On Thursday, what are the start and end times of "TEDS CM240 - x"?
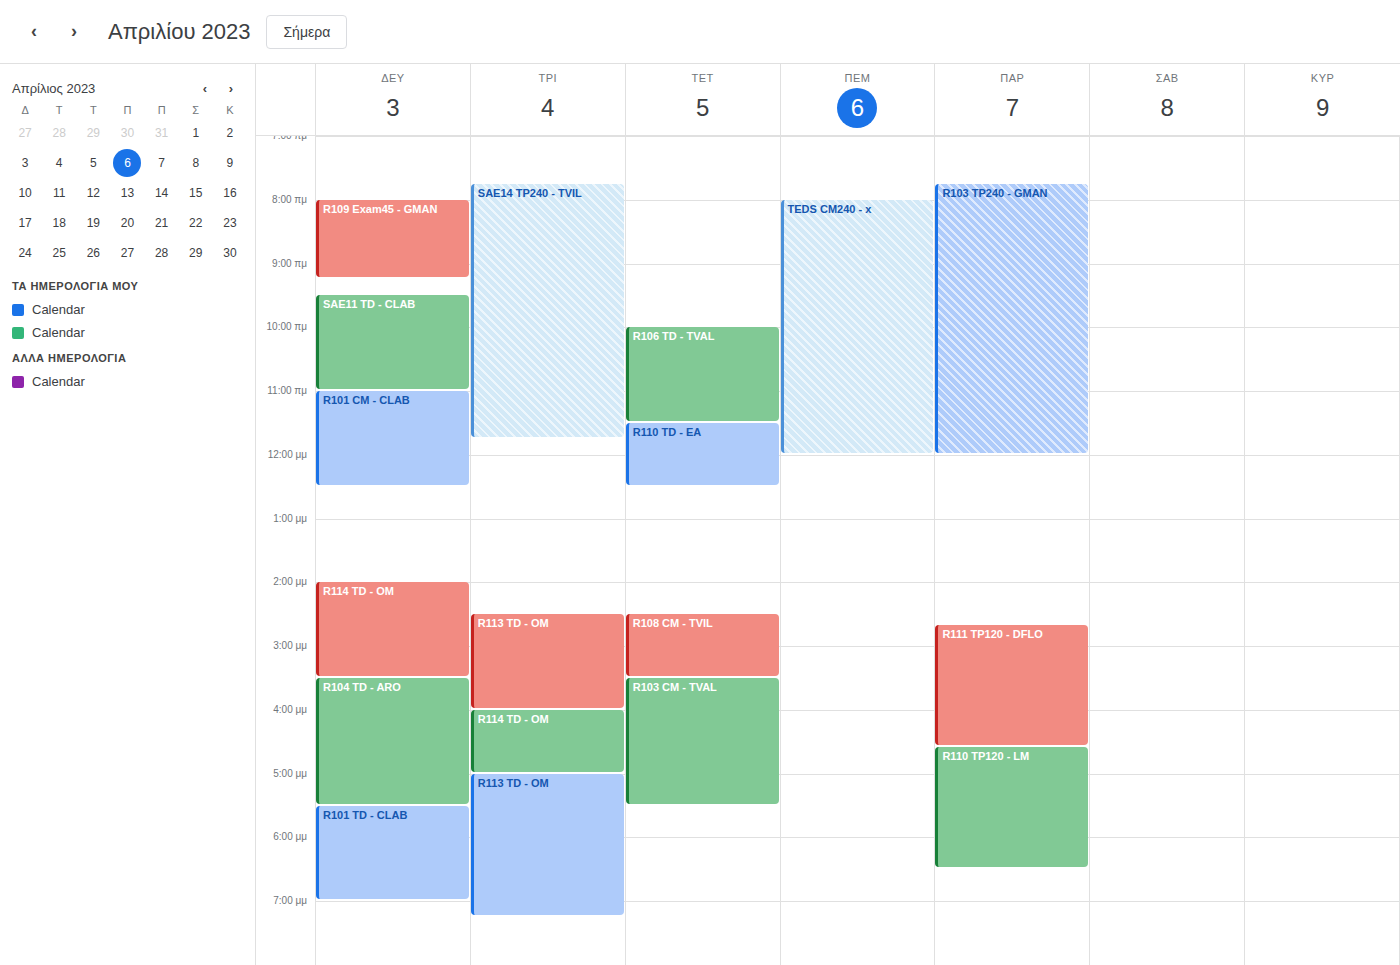
8:00 AM to 12:00 PM